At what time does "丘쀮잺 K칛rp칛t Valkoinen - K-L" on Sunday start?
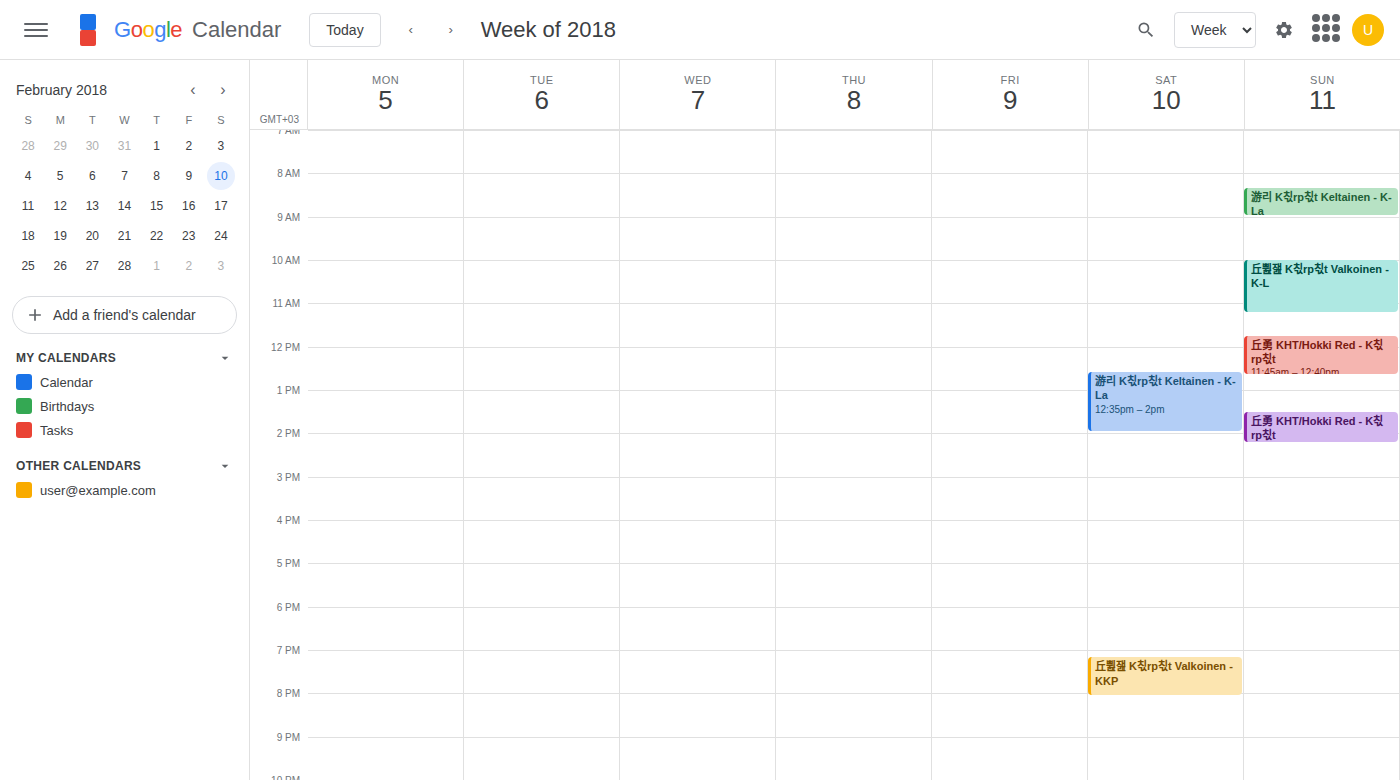
10:00 AM